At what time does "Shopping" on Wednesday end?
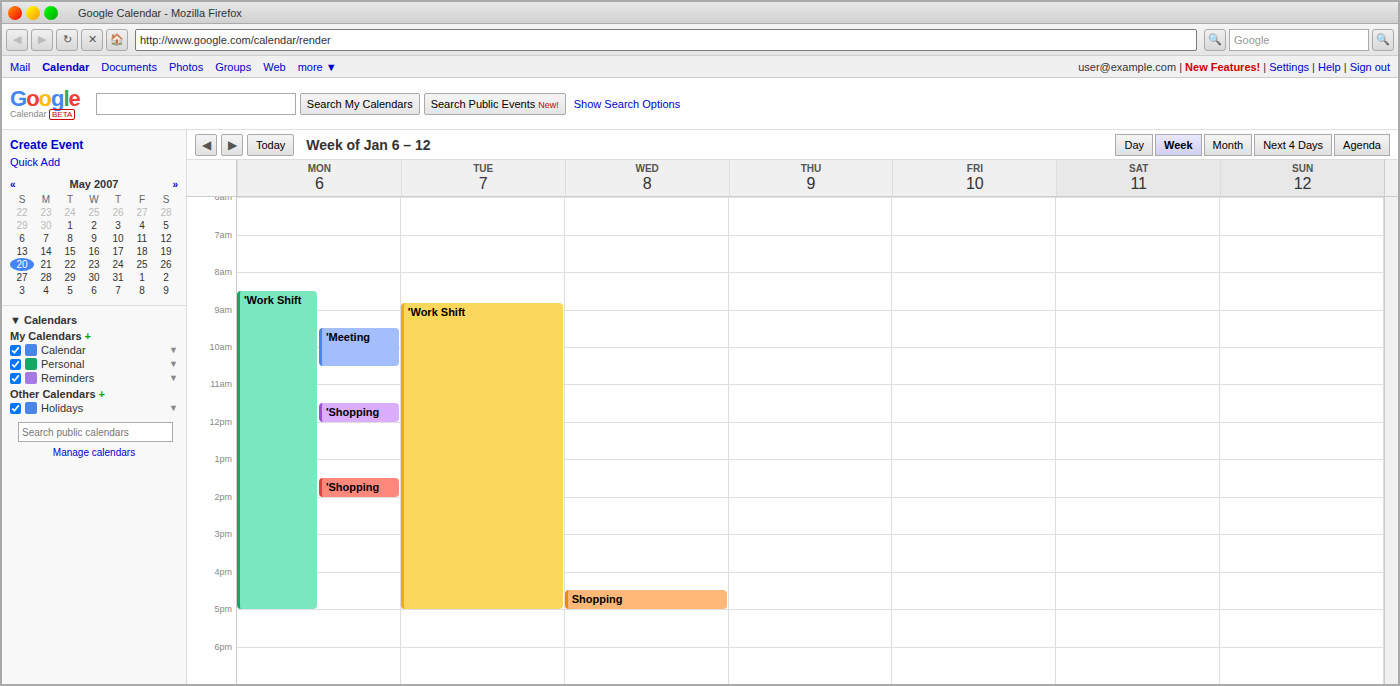
5:00 PM